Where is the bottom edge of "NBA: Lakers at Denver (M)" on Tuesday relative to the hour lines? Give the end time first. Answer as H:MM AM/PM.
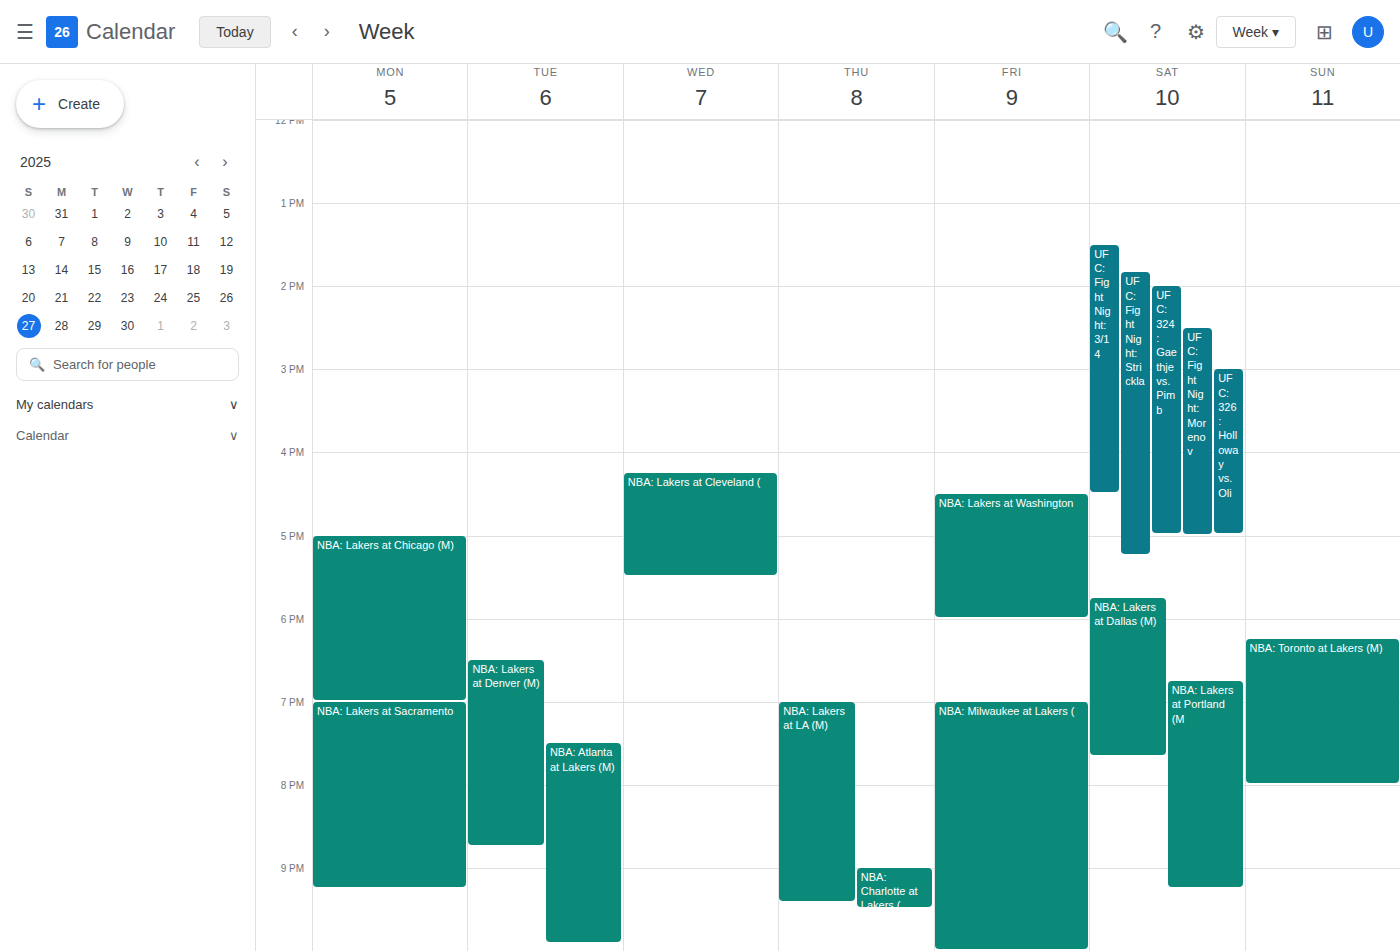
8:45 PM -- neither: three quarters of the way from the 8 PM line to the 9 PM line.